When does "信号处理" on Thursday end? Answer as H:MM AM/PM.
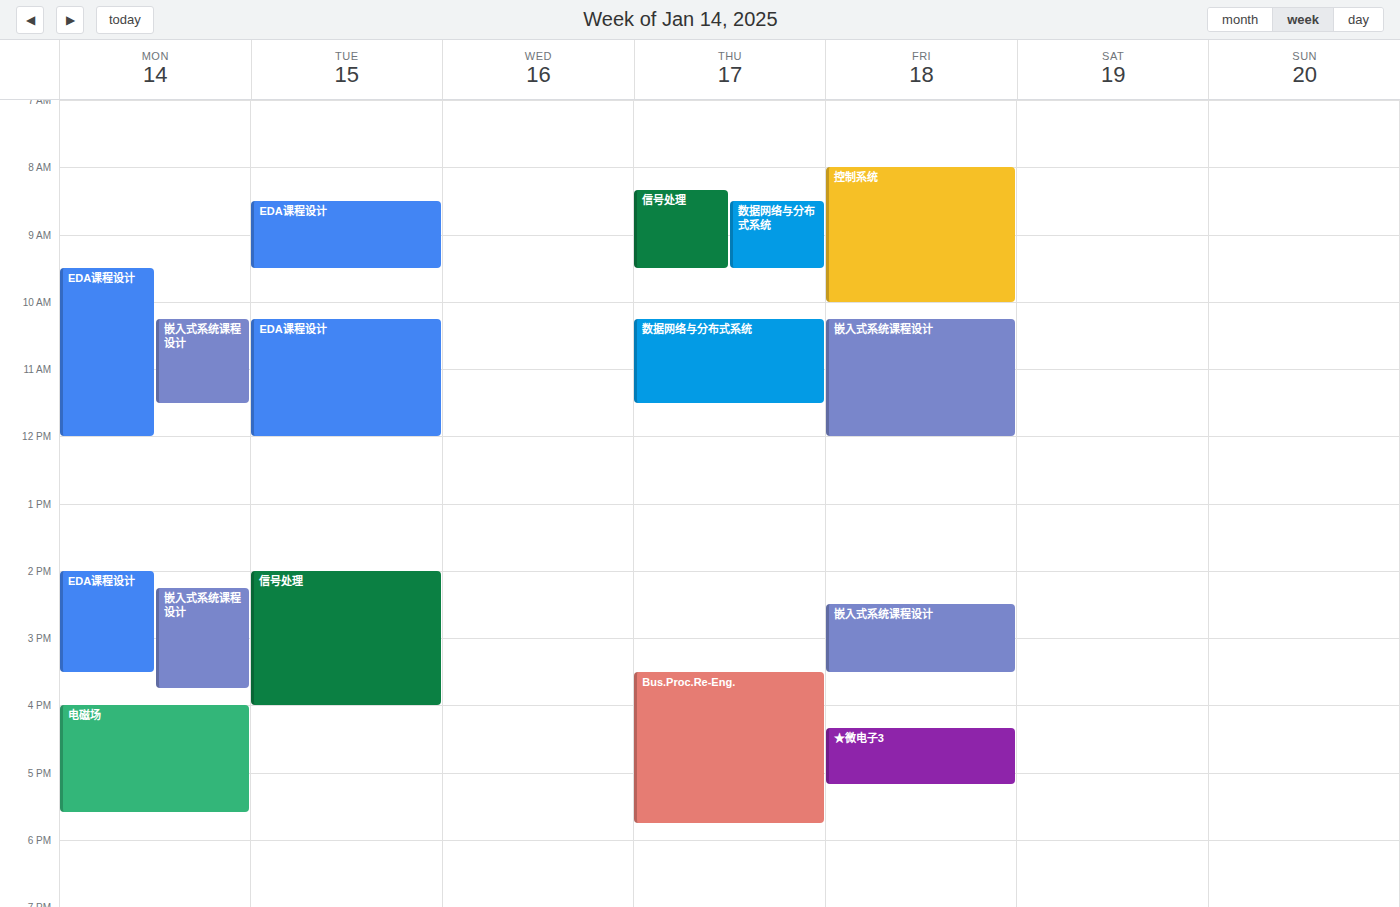
9:30 AM